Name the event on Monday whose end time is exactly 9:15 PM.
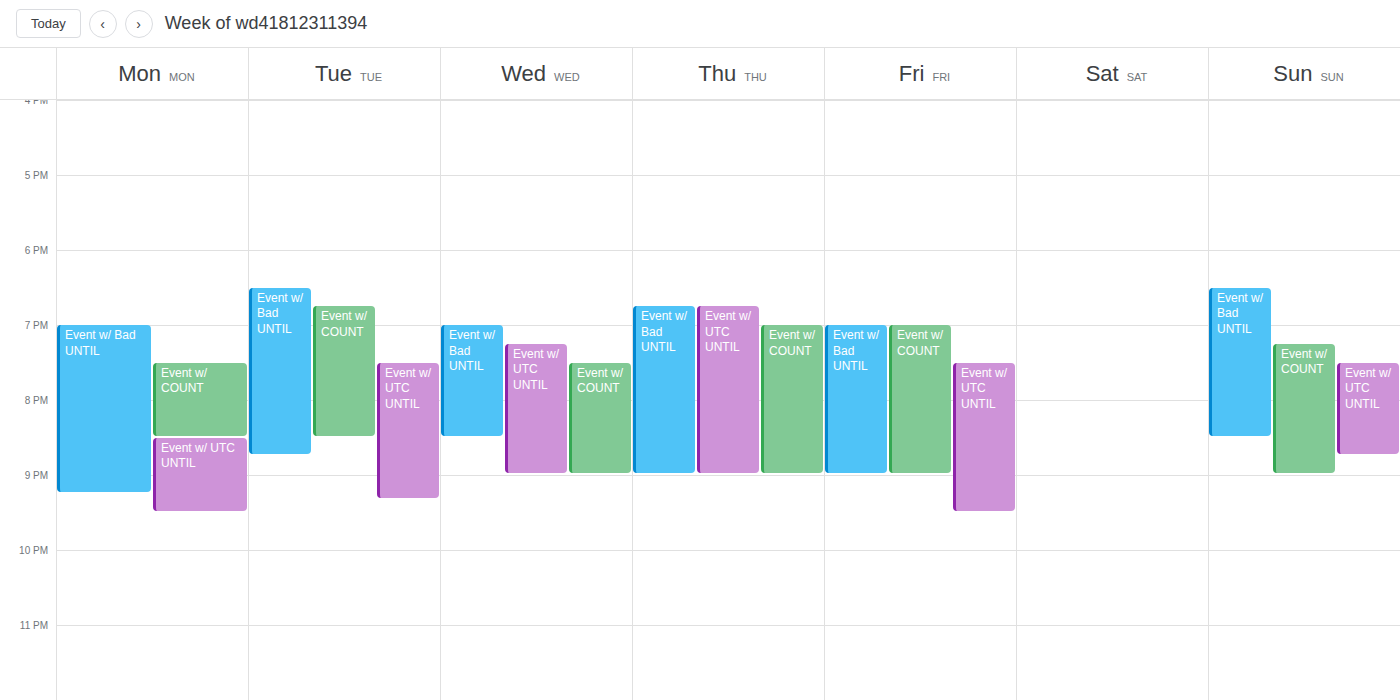
"Event w/ Bad UNTIL"